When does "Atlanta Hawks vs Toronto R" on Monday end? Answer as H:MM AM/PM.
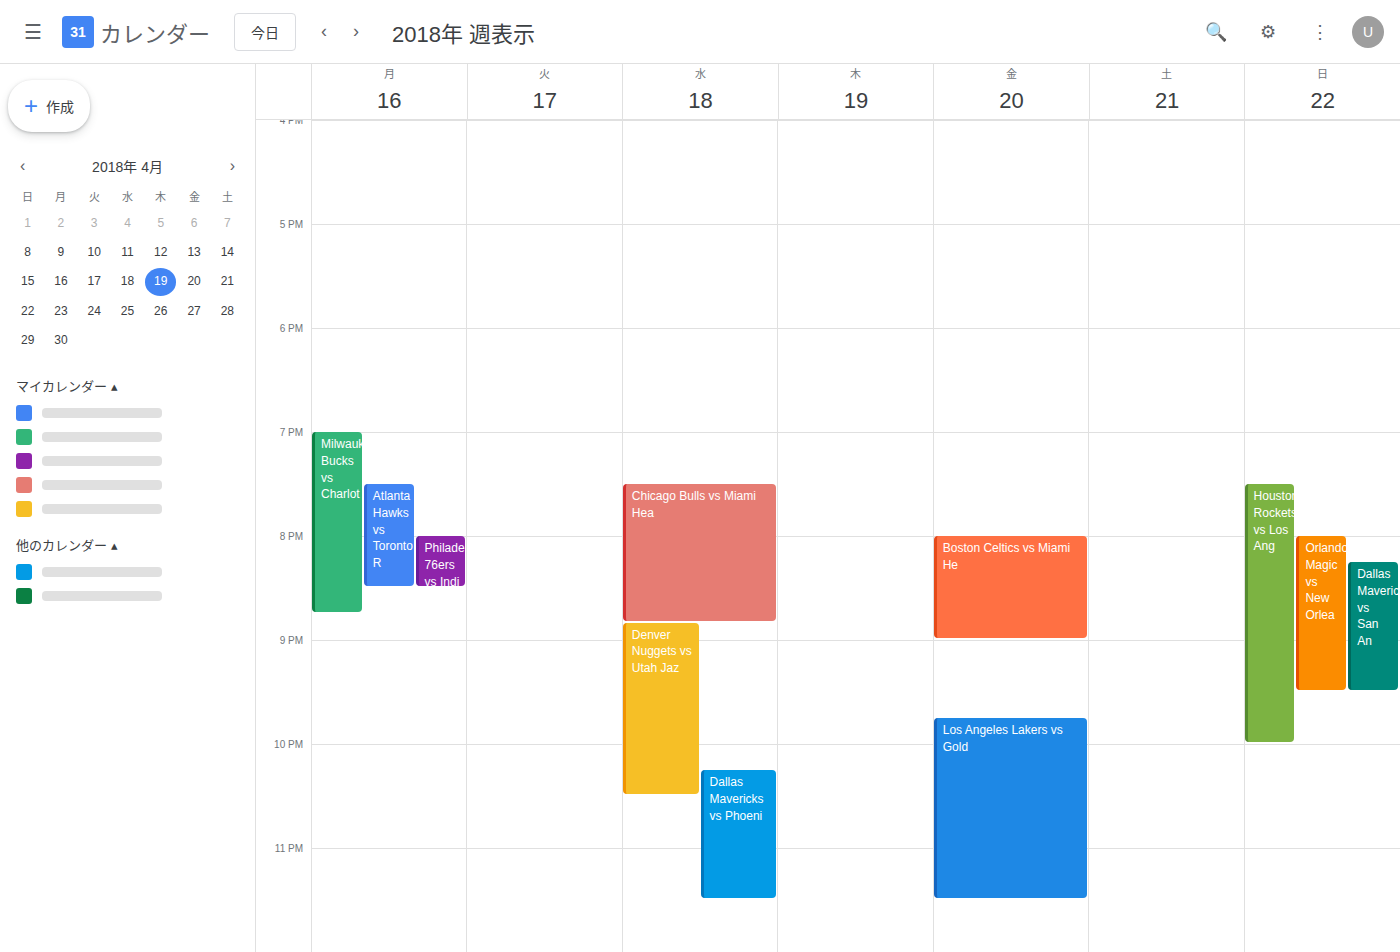
8:30 PM